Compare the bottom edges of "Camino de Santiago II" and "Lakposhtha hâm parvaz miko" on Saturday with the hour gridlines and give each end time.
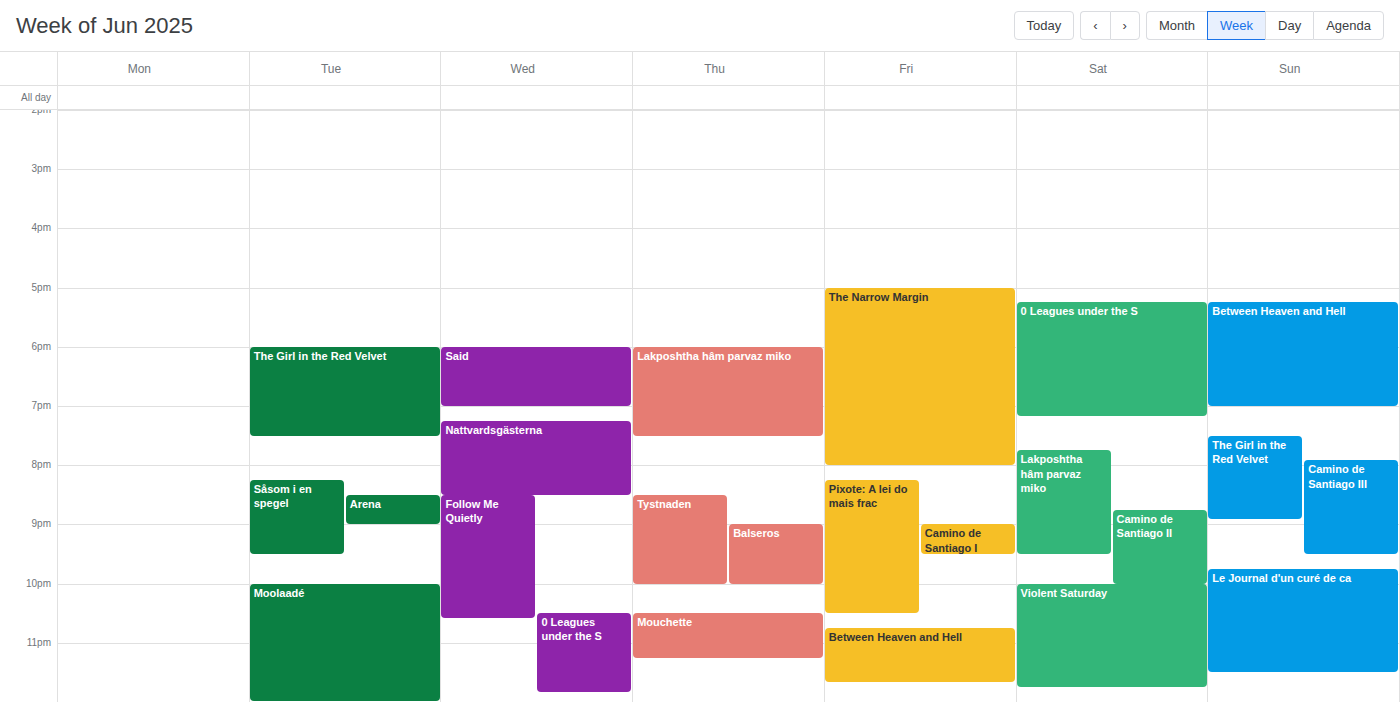
"Camino de Santiago II": 10:00 PM, exactly on the 10 PM line. "Lakposhtha hâm parvaz miko": 9:30 PM, halfway between the 9 PM and 10 PM lines.